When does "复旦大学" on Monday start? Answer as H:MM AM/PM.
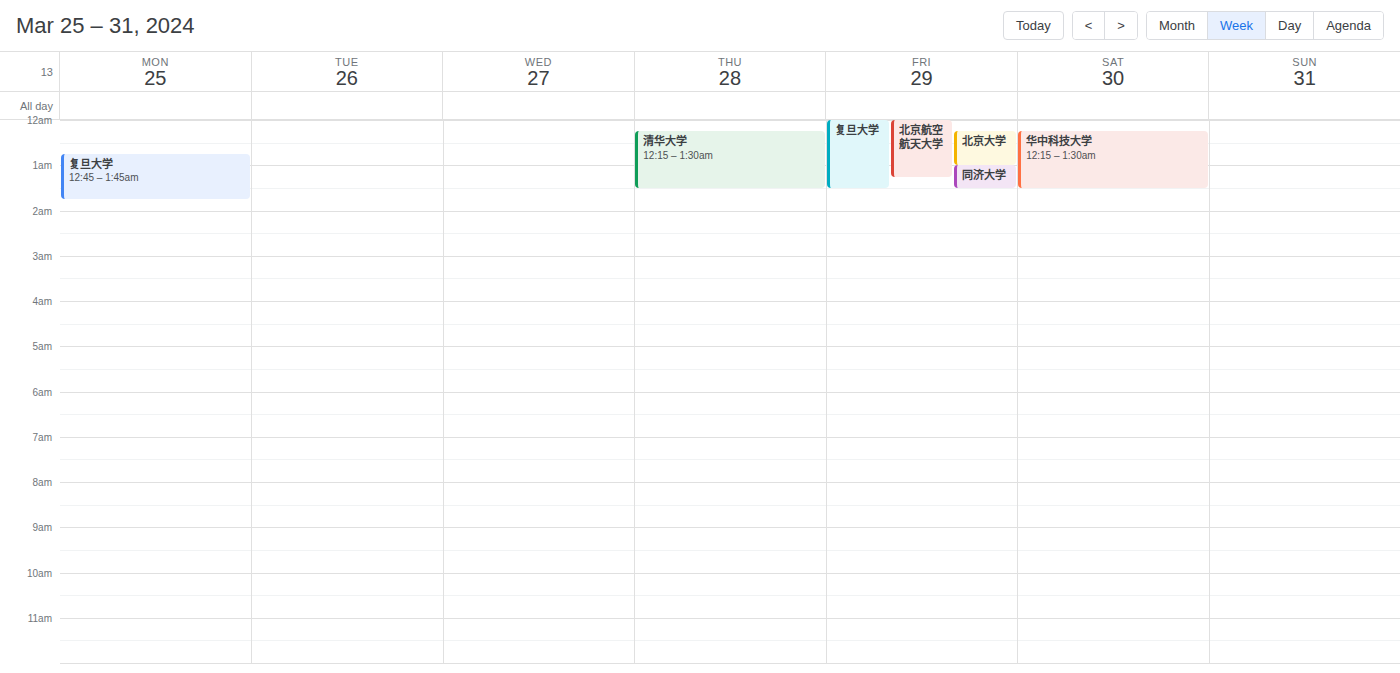
12:45 AM